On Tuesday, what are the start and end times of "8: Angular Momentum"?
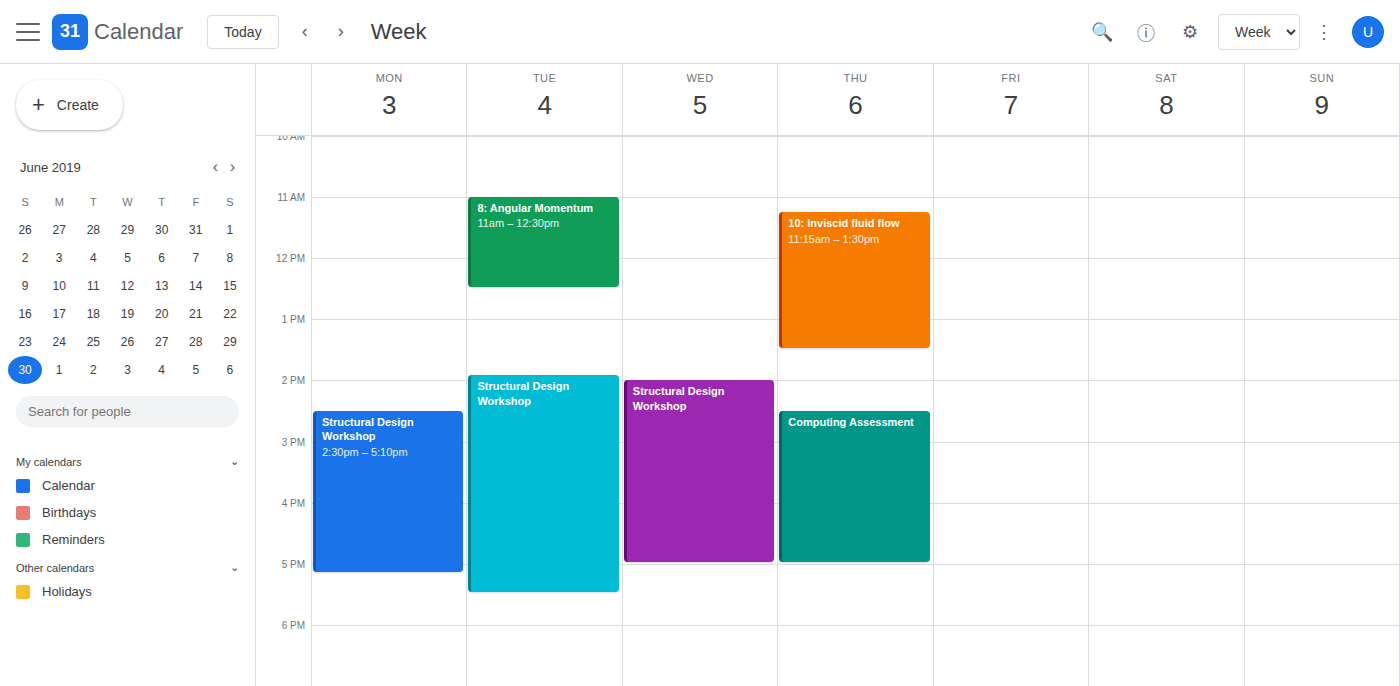
11:00 AM to 12:30 PM